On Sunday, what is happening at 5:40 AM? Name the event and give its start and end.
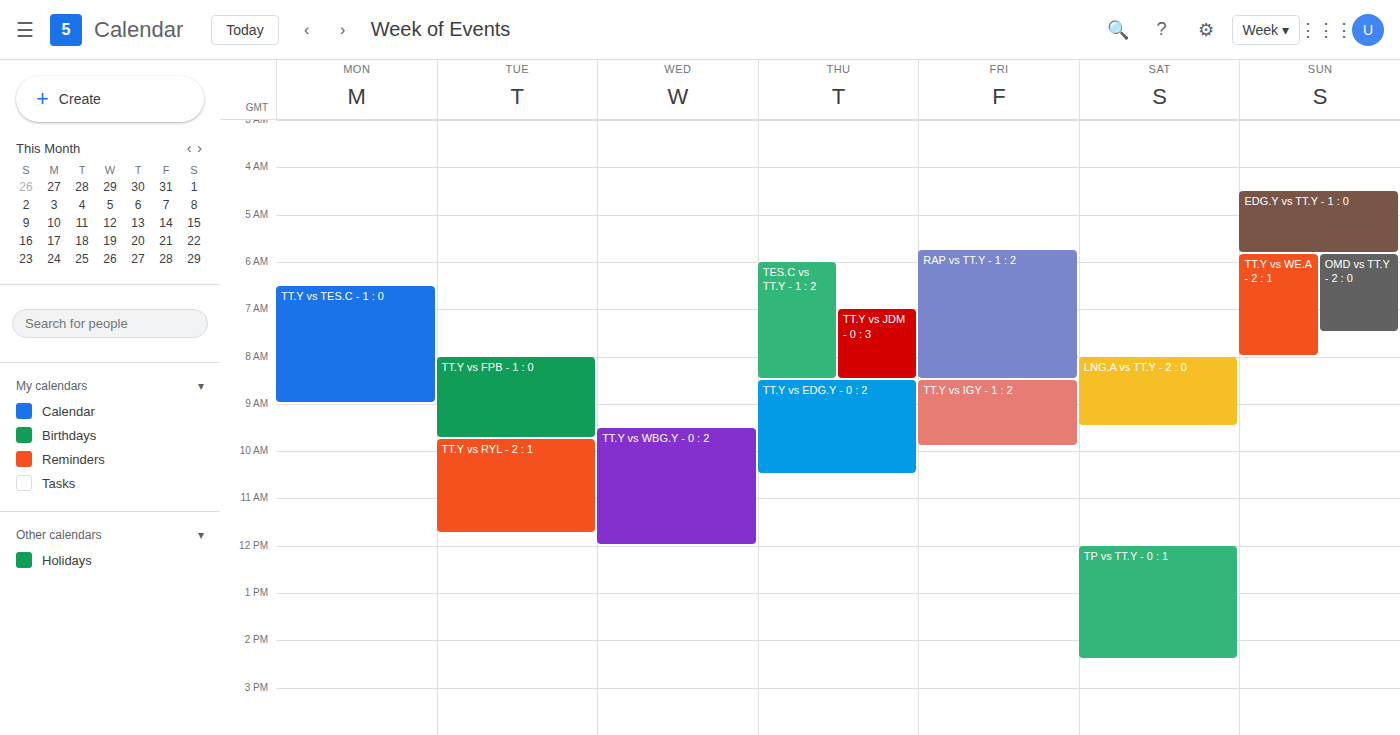
"EDG.Y vs TT.Y - 1 : 0", 4:30 AM to 5:50 AM